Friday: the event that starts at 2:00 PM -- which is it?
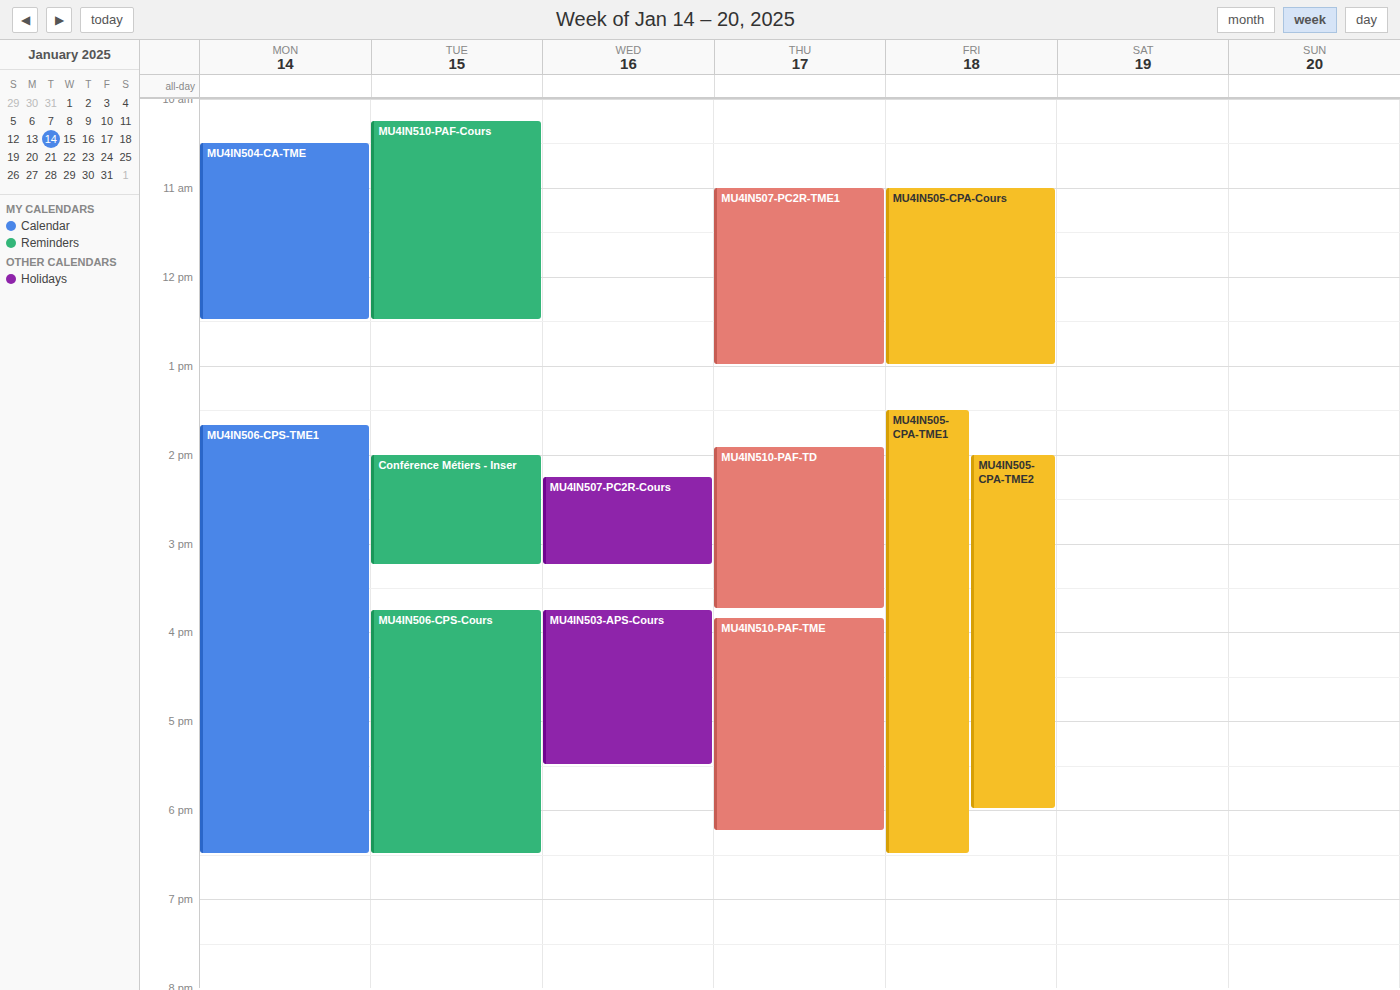
"MU4IN505-CPA-TME2"